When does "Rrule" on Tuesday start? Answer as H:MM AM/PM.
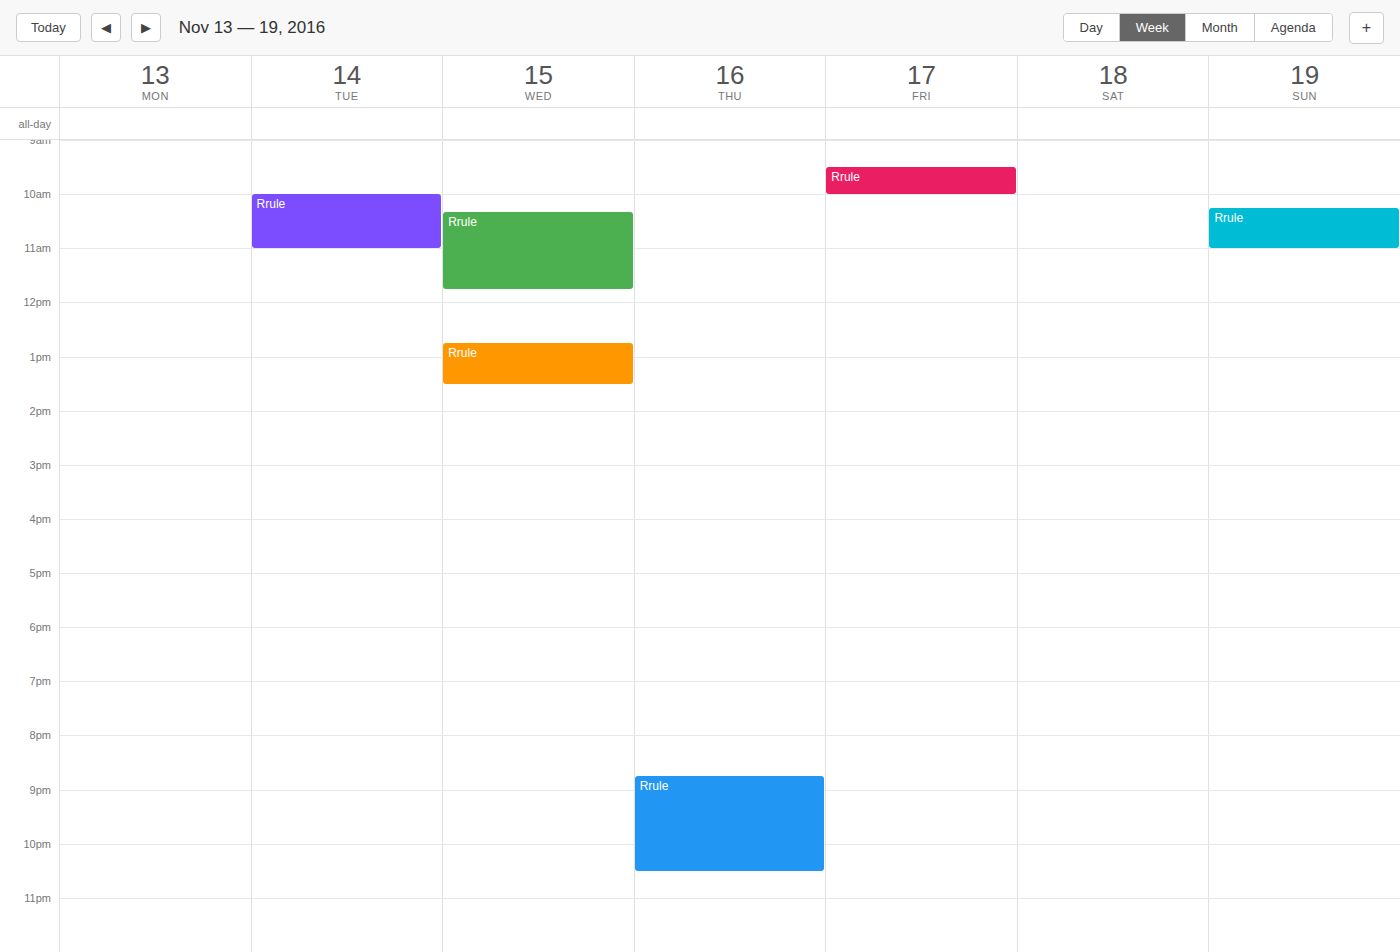
10:00 AM